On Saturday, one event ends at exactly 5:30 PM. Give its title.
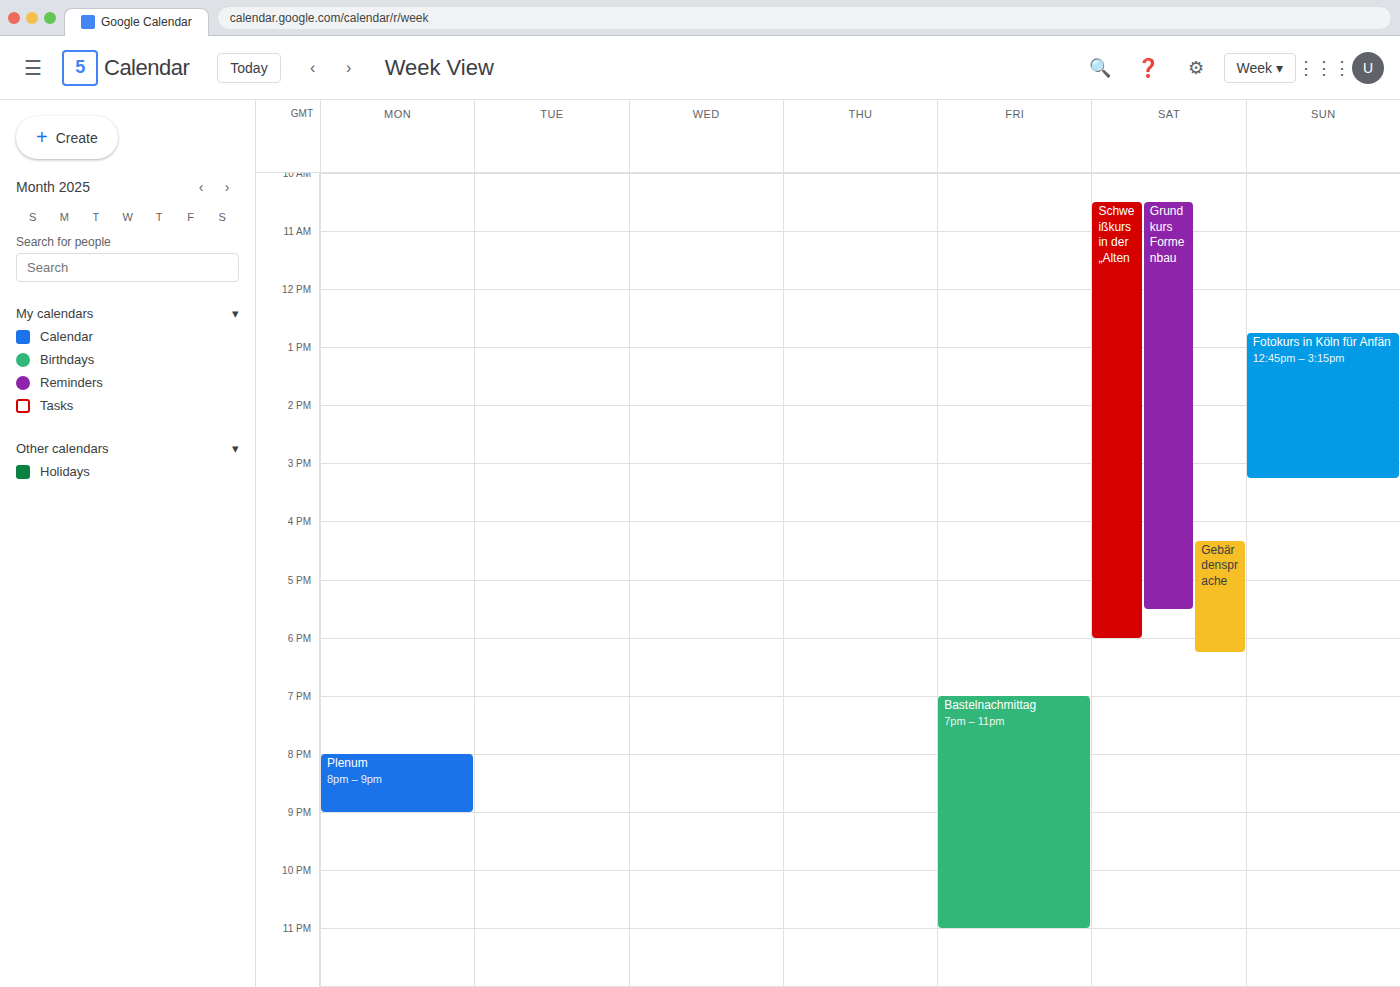
"Grundkurs Formenbau"